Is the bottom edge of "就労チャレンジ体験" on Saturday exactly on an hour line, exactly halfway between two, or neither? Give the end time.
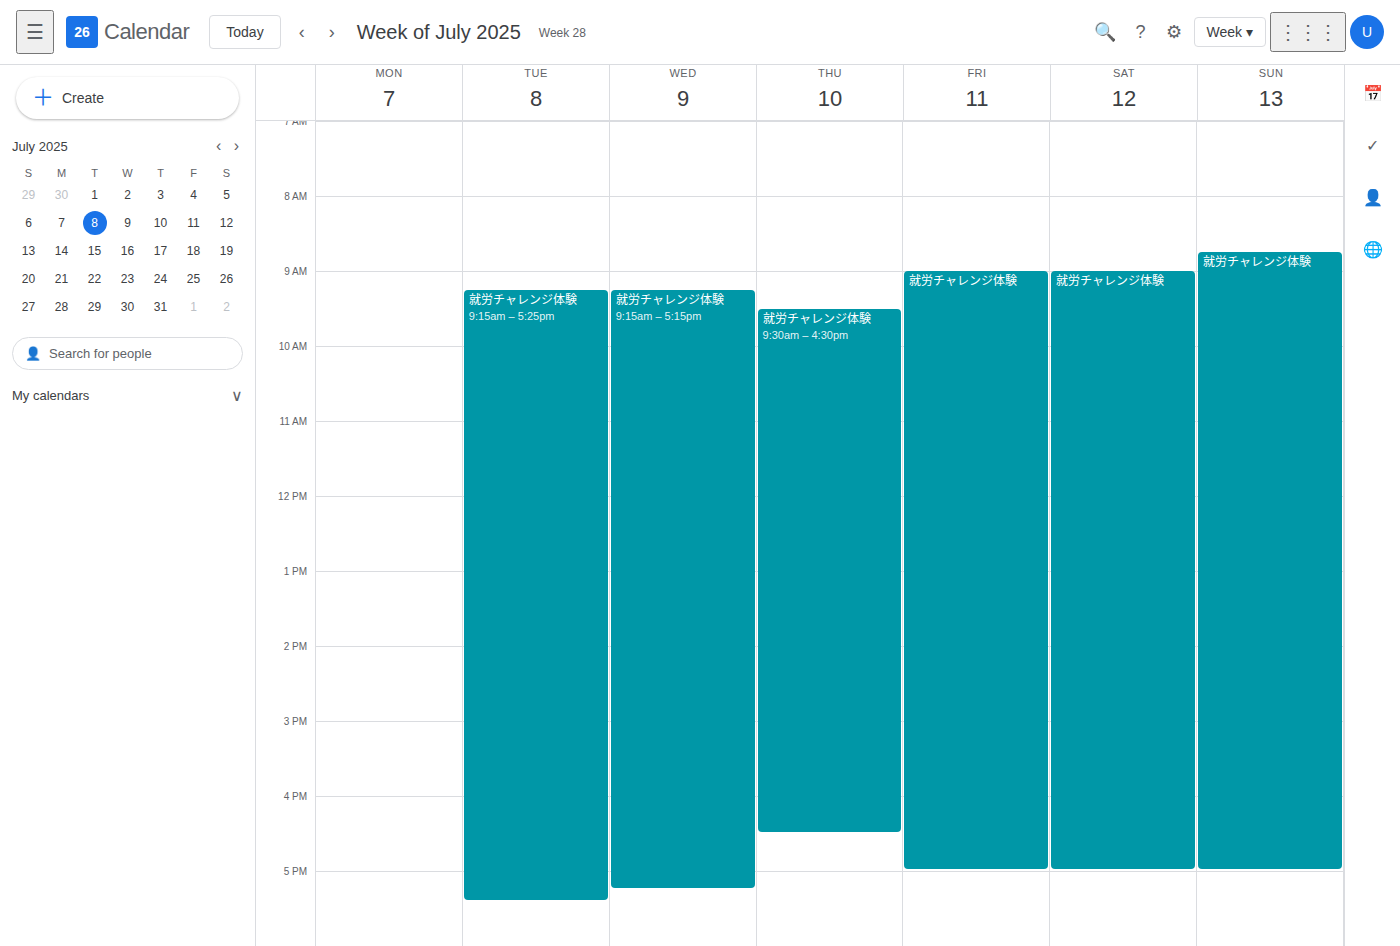
17:00 -- exactly on the 17:00 line.